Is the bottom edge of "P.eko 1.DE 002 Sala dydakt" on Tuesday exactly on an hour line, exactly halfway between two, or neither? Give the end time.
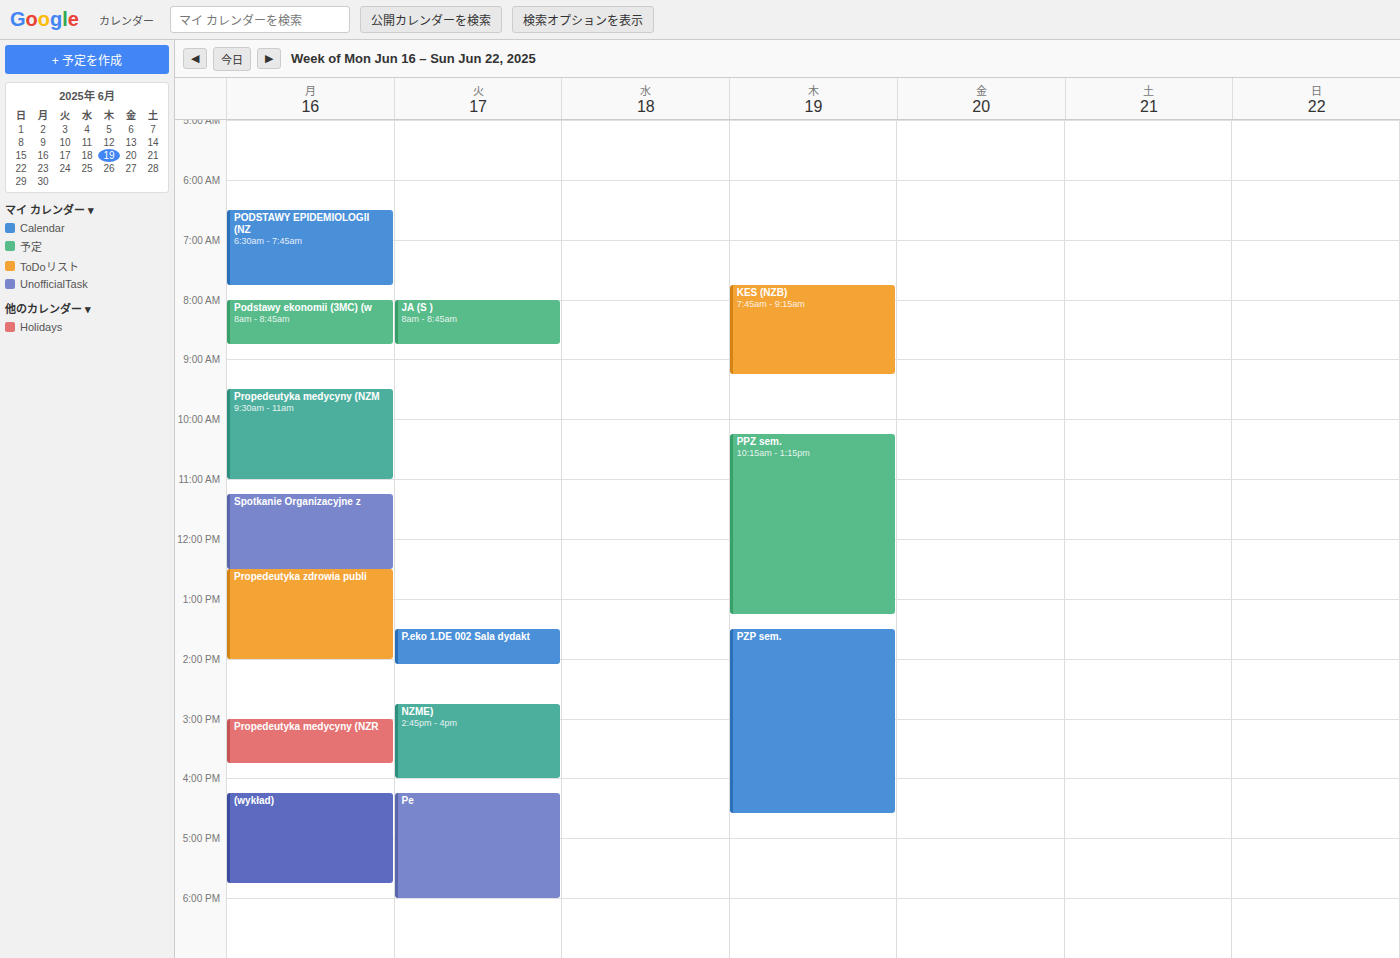
2:05 PM -- neither: 5 minutes below the 2 PM line and 55 minutes above the 3 PM line.